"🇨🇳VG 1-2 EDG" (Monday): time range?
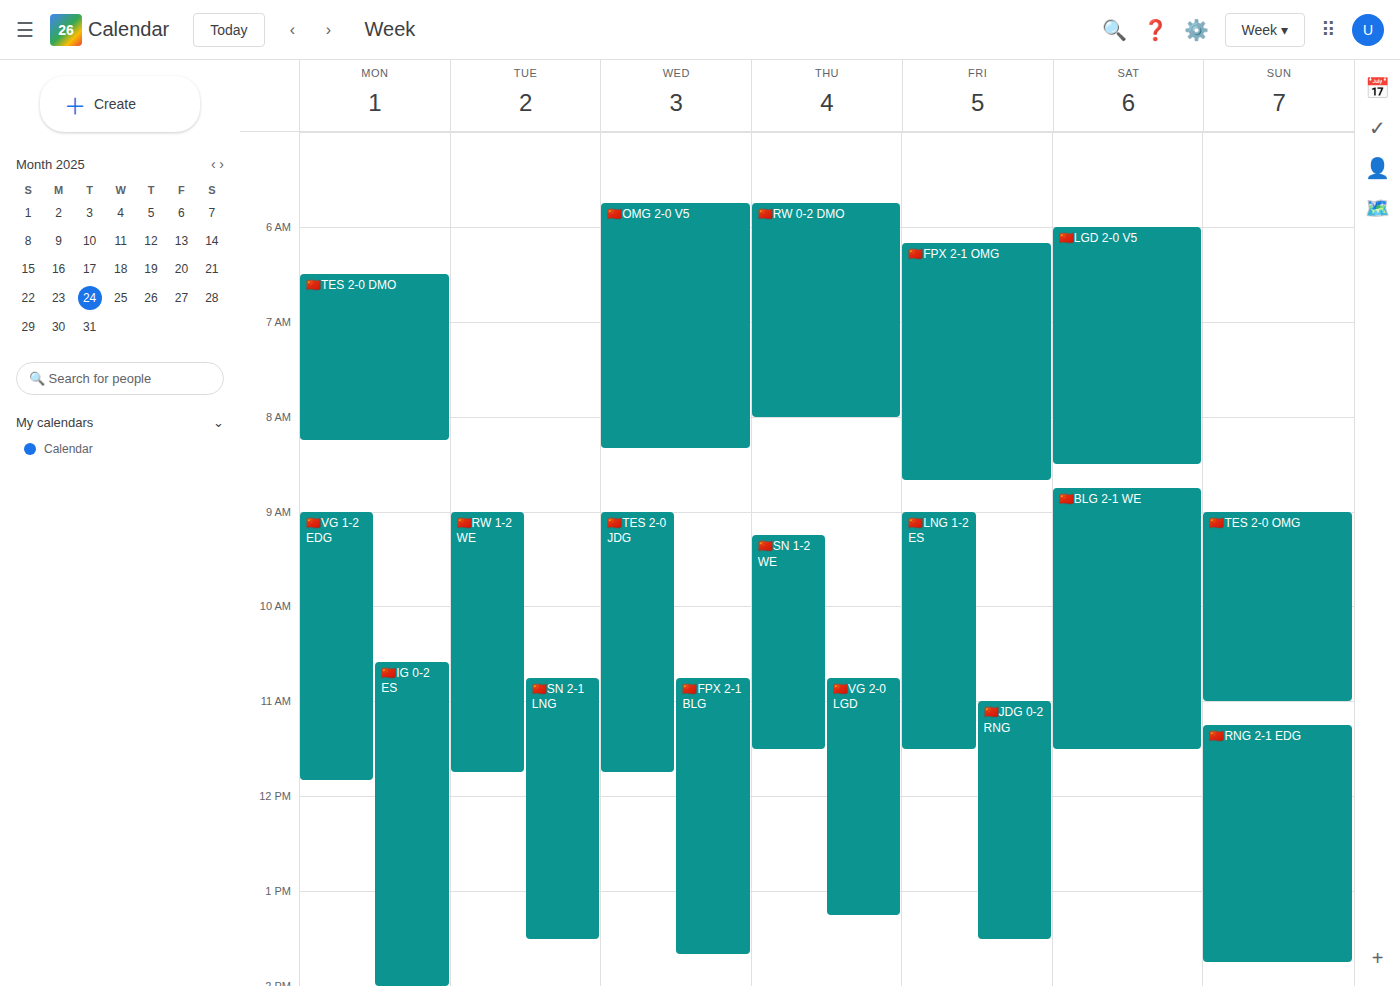
9:00 AM to 11:50 AM